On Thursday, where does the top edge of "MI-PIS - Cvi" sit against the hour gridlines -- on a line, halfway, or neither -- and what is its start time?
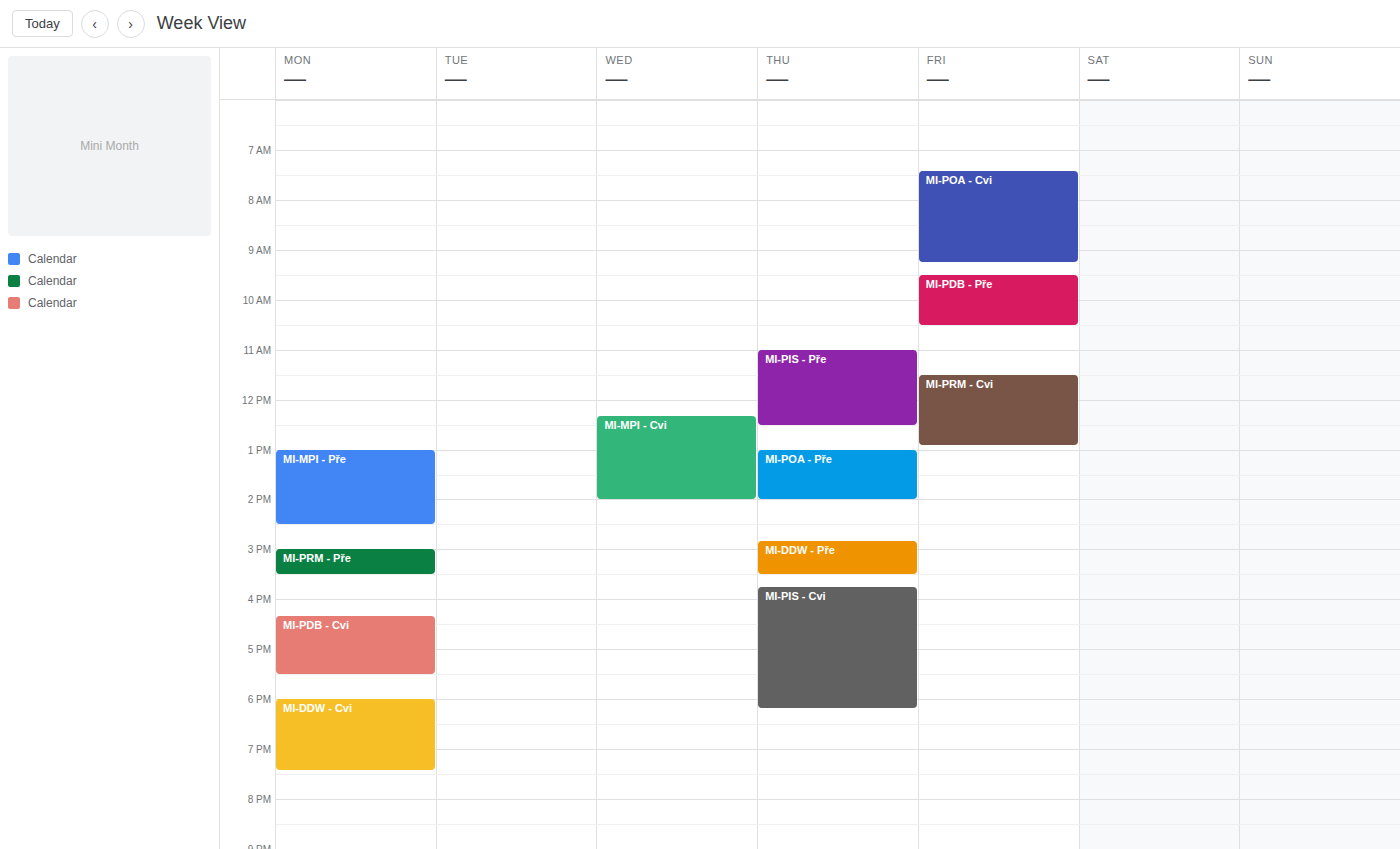
3:45 PM -- neither: three quarters of the way from the 3 PM line to the 4 PM line.